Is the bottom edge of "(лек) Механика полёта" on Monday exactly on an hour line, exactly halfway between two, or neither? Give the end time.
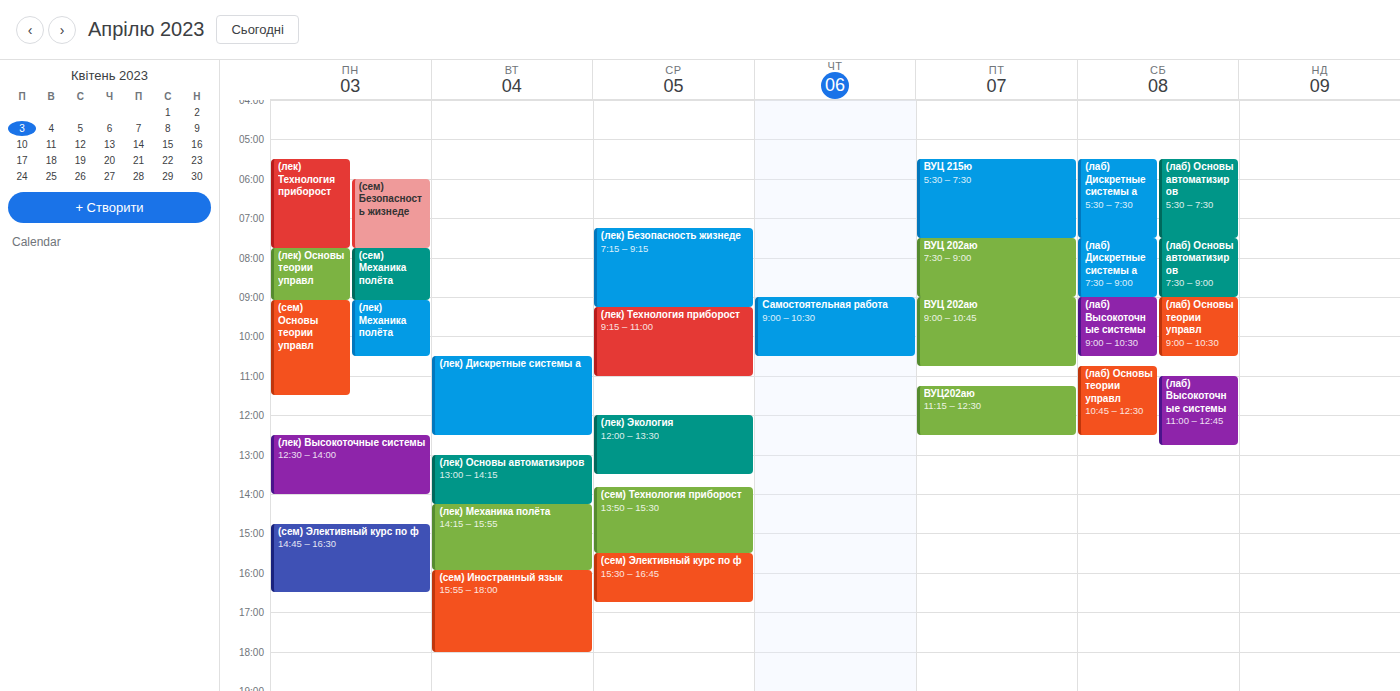
10:30 AM -- halfway between the 10 AM and 11 AM lines.